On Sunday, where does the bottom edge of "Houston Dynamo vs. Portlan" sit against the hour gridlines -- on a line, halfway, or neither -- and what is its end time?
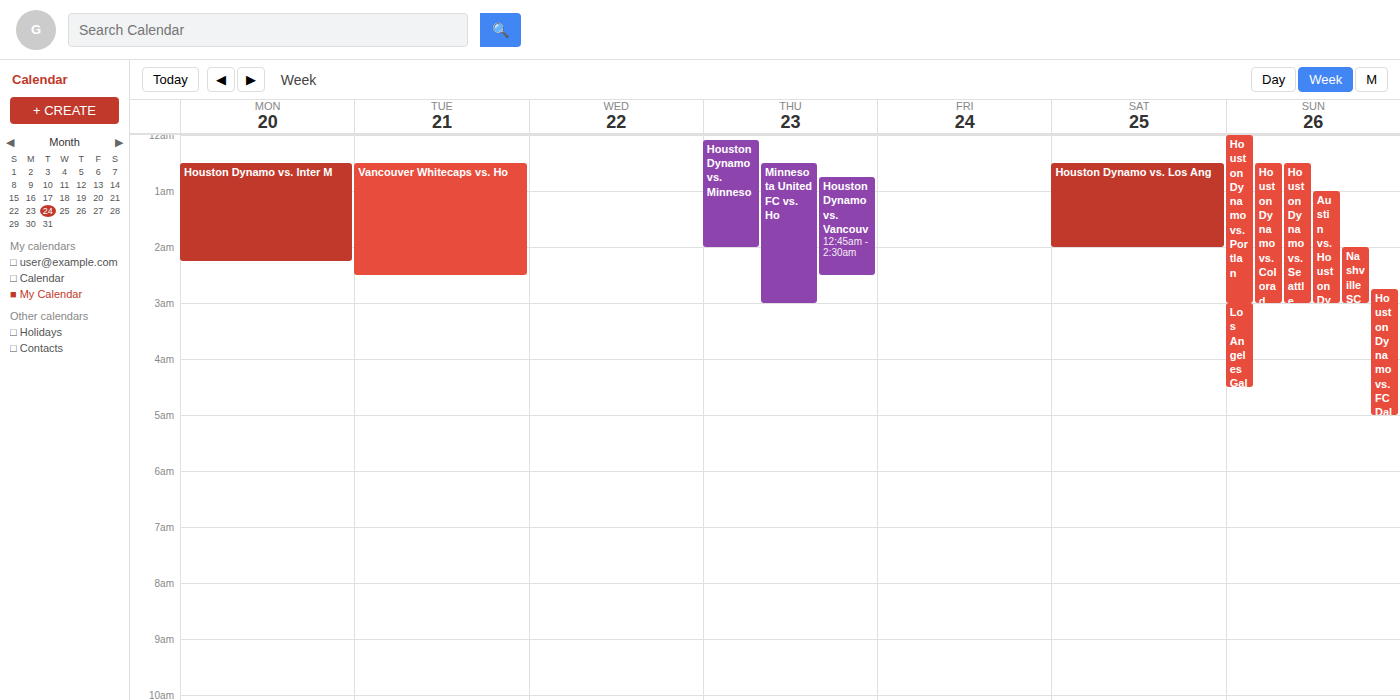
3:00 AM -- exactly on the 3 AM line.